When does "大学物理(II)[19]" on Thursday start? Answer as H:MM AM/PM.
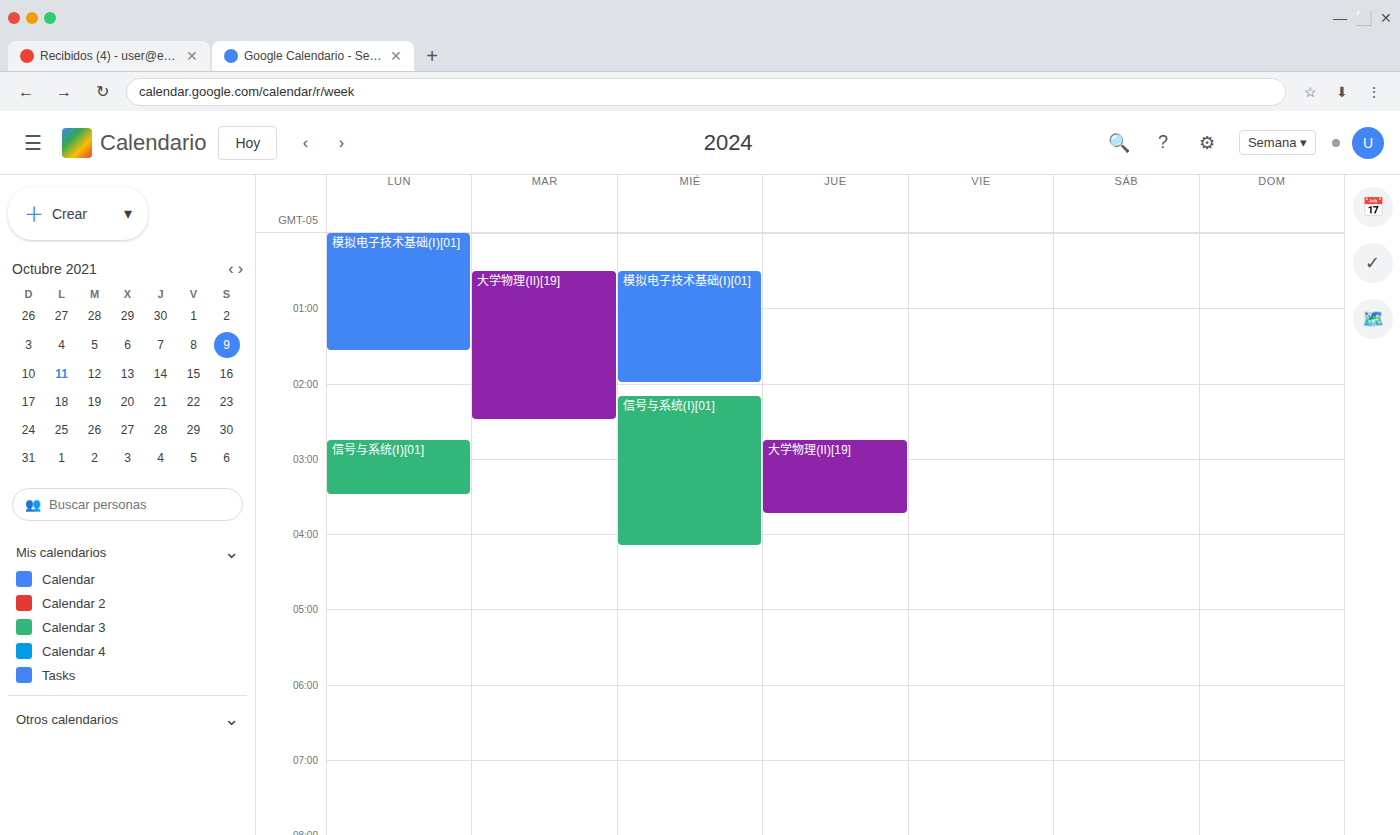
2:45 AM